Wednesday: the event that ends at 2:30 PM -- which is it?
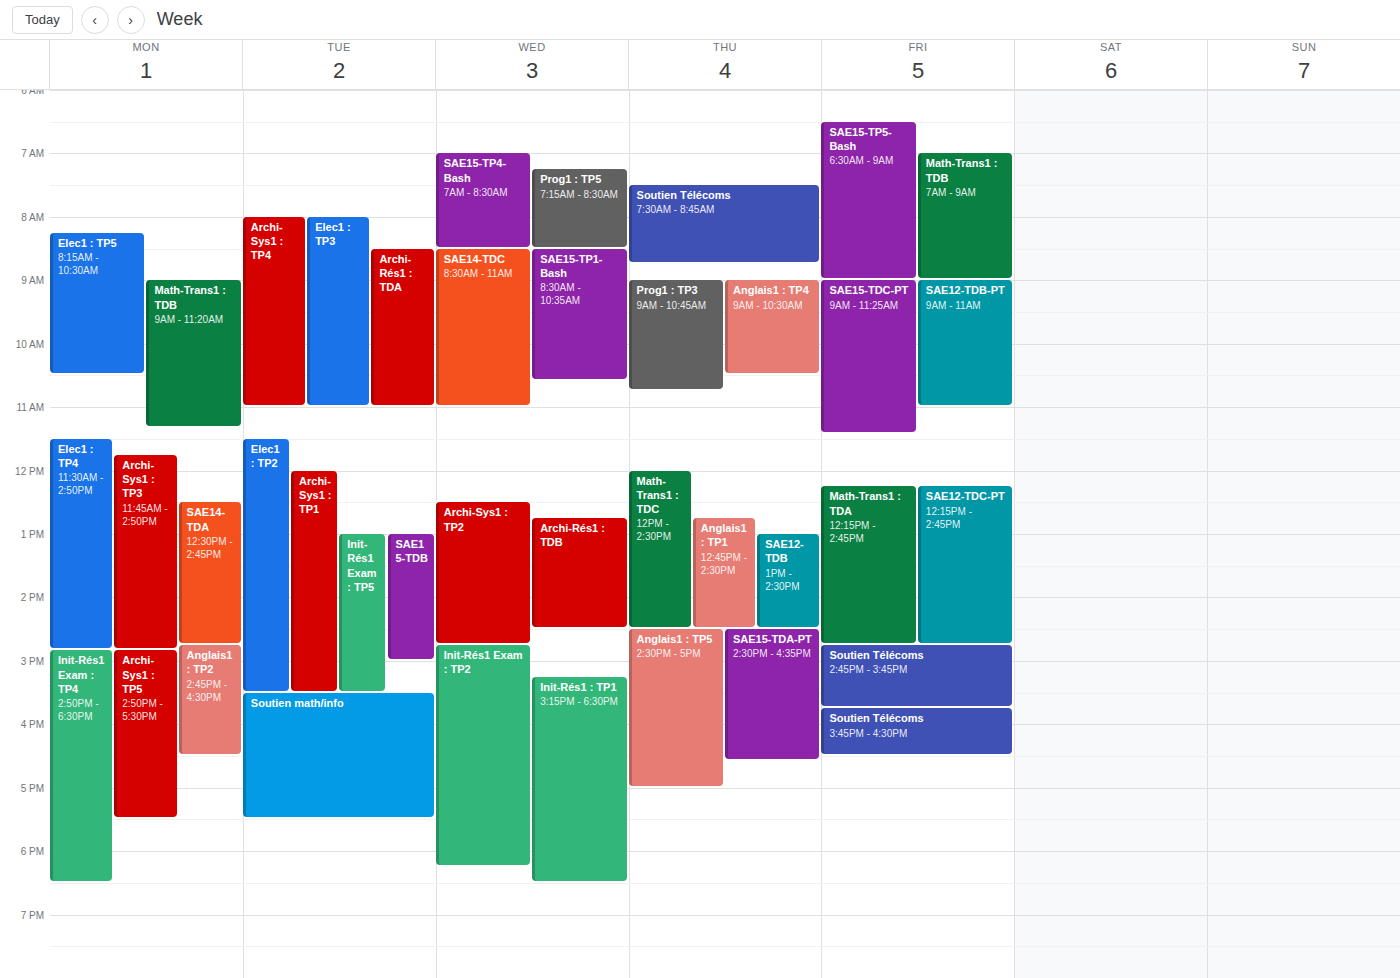
"Archi-Rés1 : TDB"